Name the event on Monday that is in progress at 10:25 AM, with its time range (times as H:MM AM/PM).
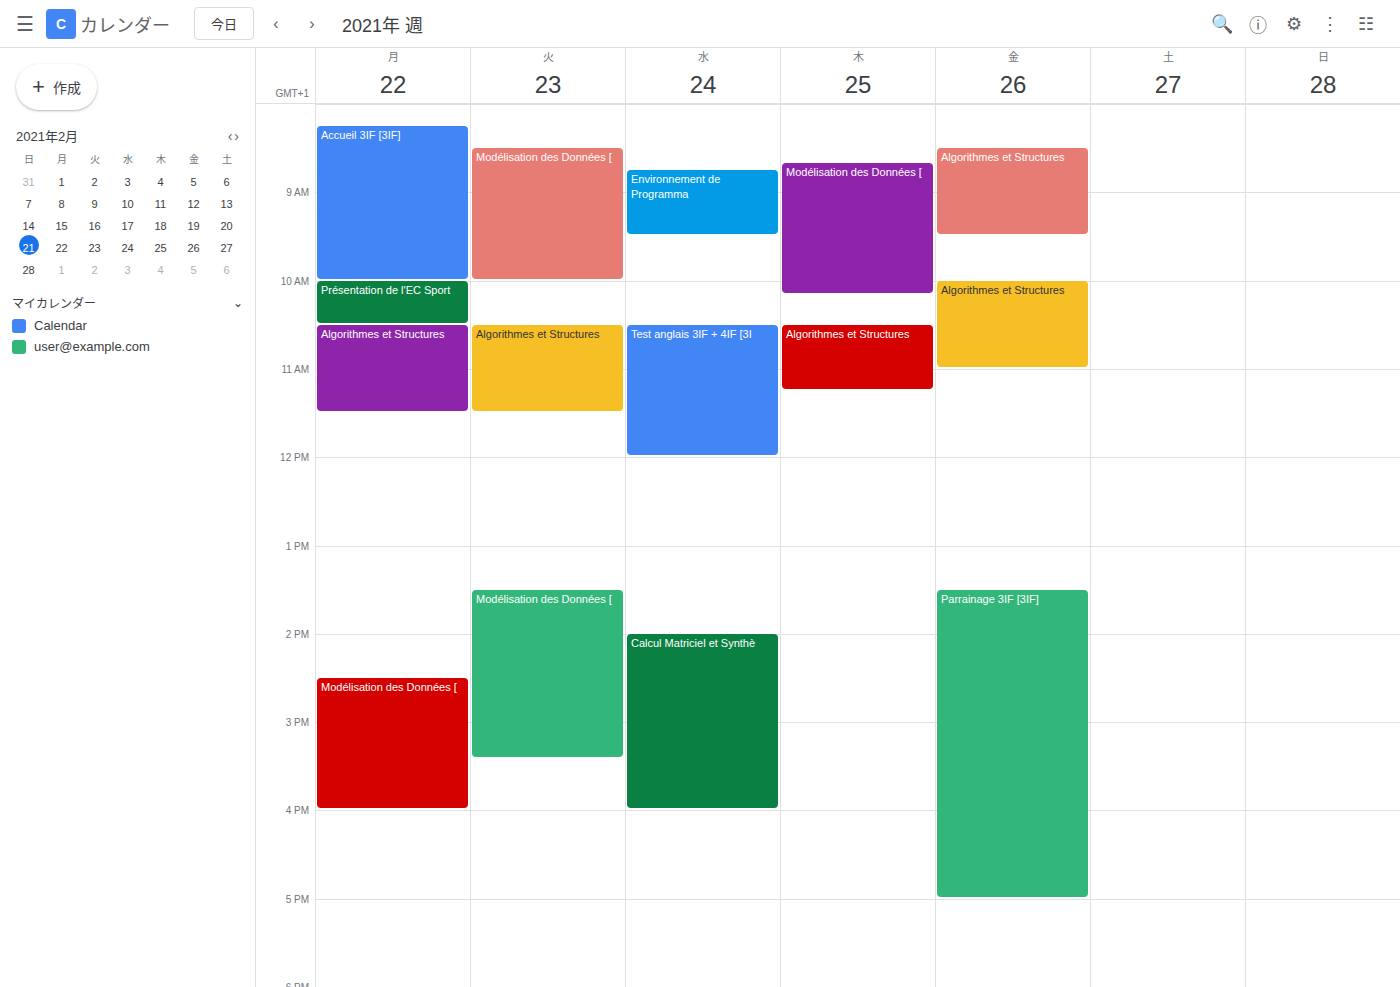
"Présentation de l'EC Sport", 10:00 AM to 10:30 AM